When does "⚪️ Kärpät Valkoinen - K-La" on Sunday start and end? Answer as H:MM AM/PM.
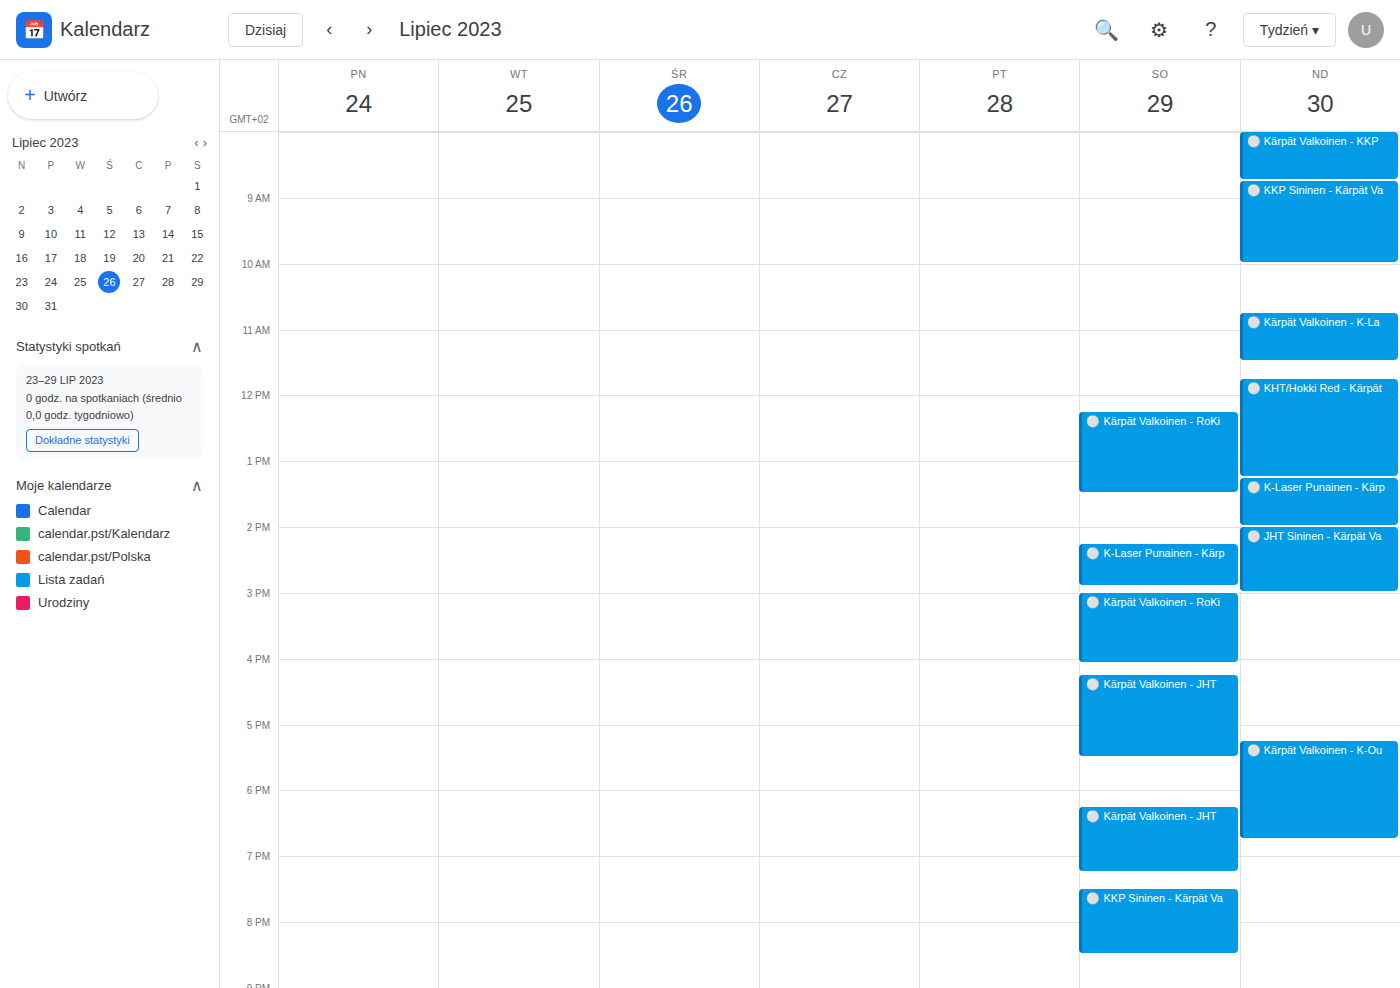
10:45 AM to 11:30 AM